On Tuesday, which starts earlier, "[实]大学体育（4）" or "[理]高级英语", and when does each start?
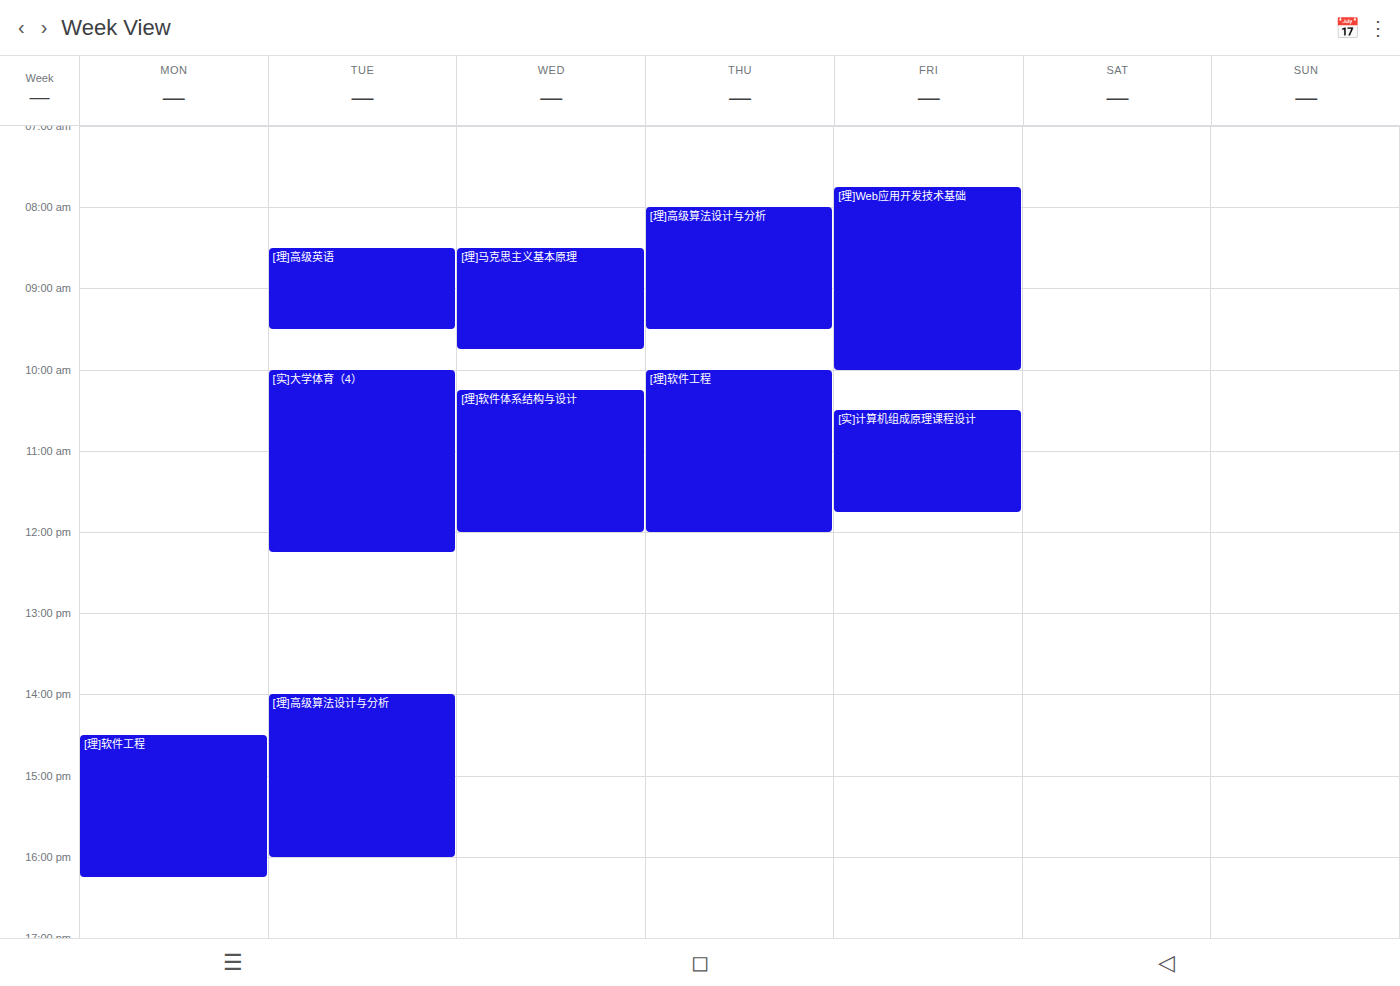
"[理]高级英语" 08:30; "[实]大学体育（4）" 10:00.